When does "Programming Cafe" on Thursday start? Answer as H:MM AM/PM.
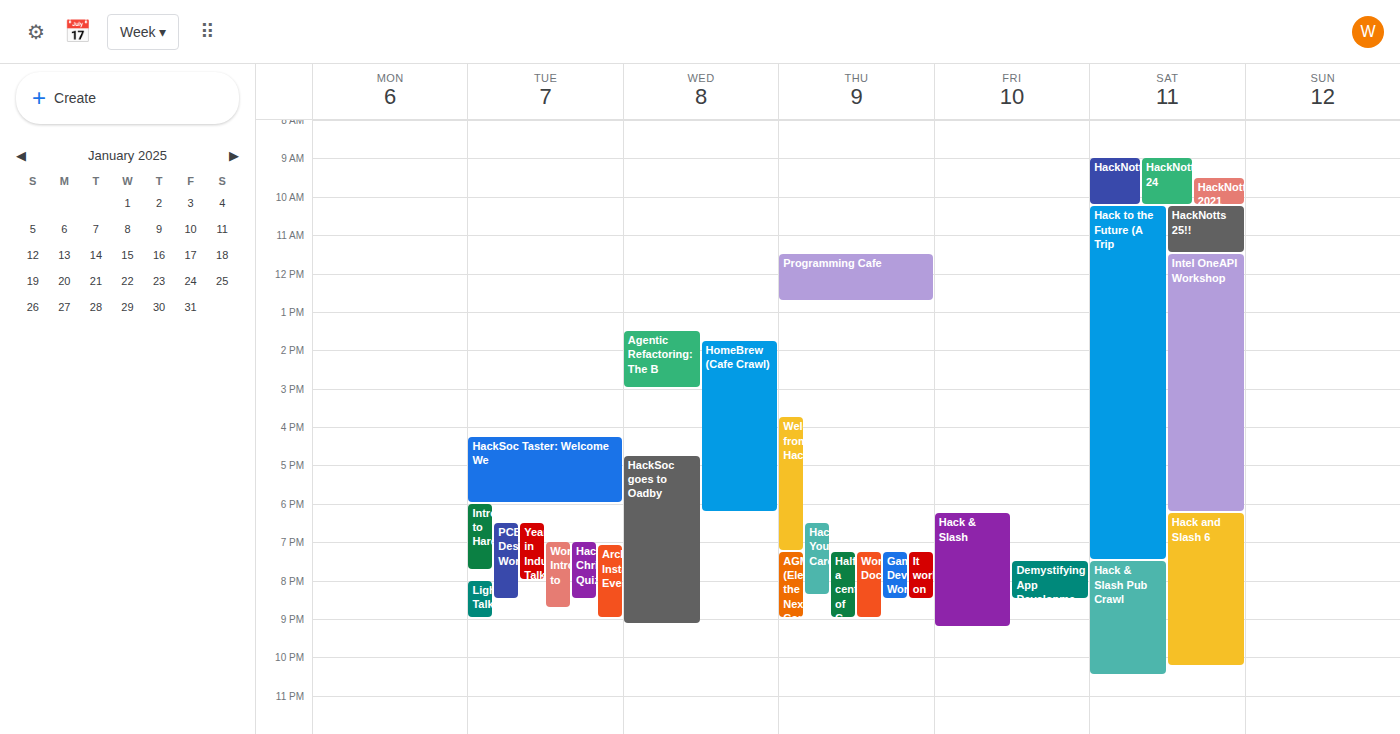
11:30 AM